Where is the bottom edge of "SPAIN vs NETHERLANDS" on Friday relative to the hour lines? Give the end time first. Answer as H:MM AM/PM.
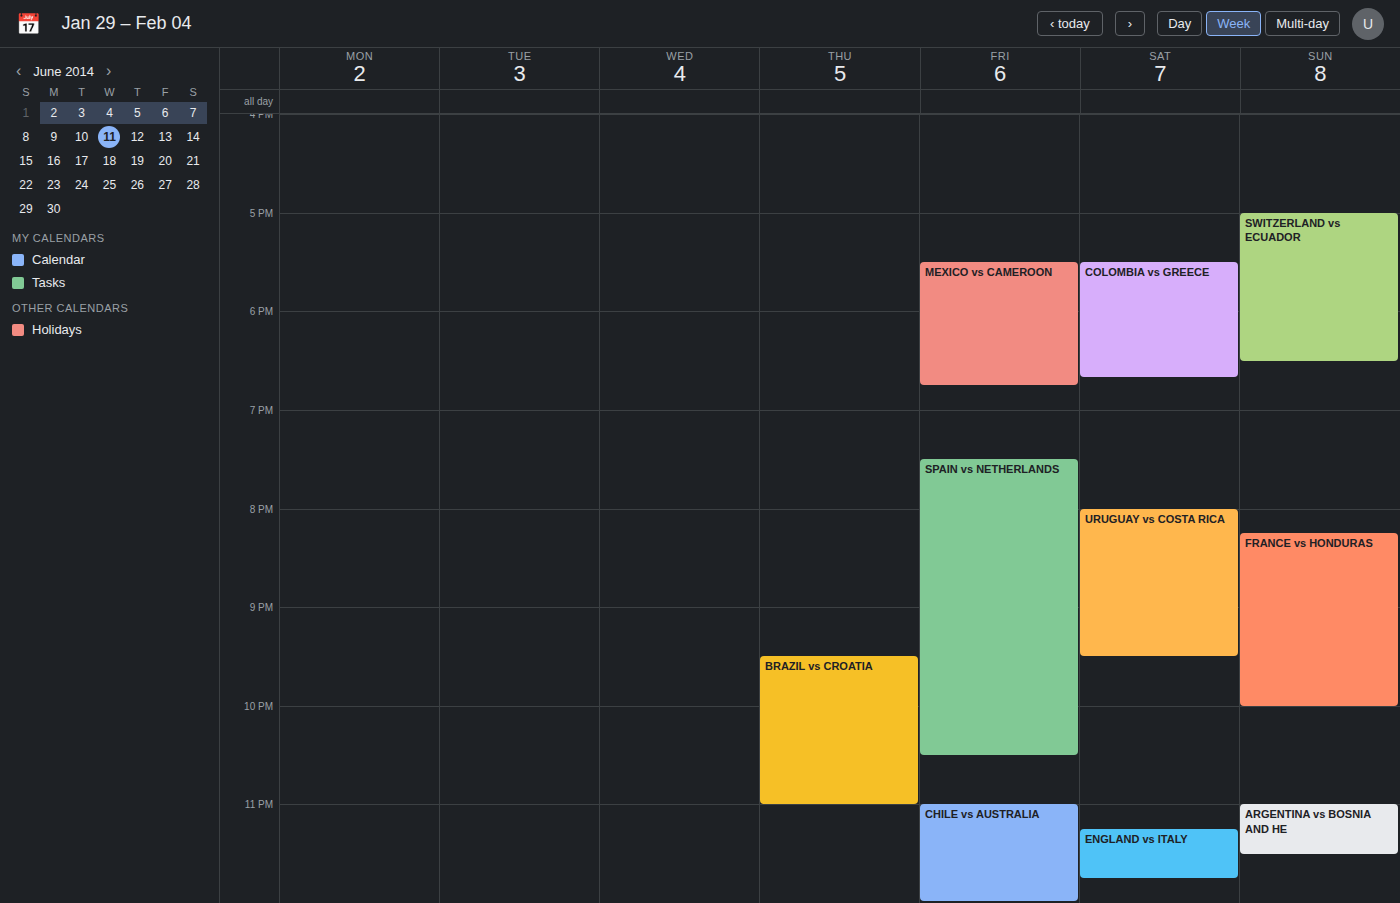
10:30 PM -- halfway between the 10 PM and 11 PM lines.